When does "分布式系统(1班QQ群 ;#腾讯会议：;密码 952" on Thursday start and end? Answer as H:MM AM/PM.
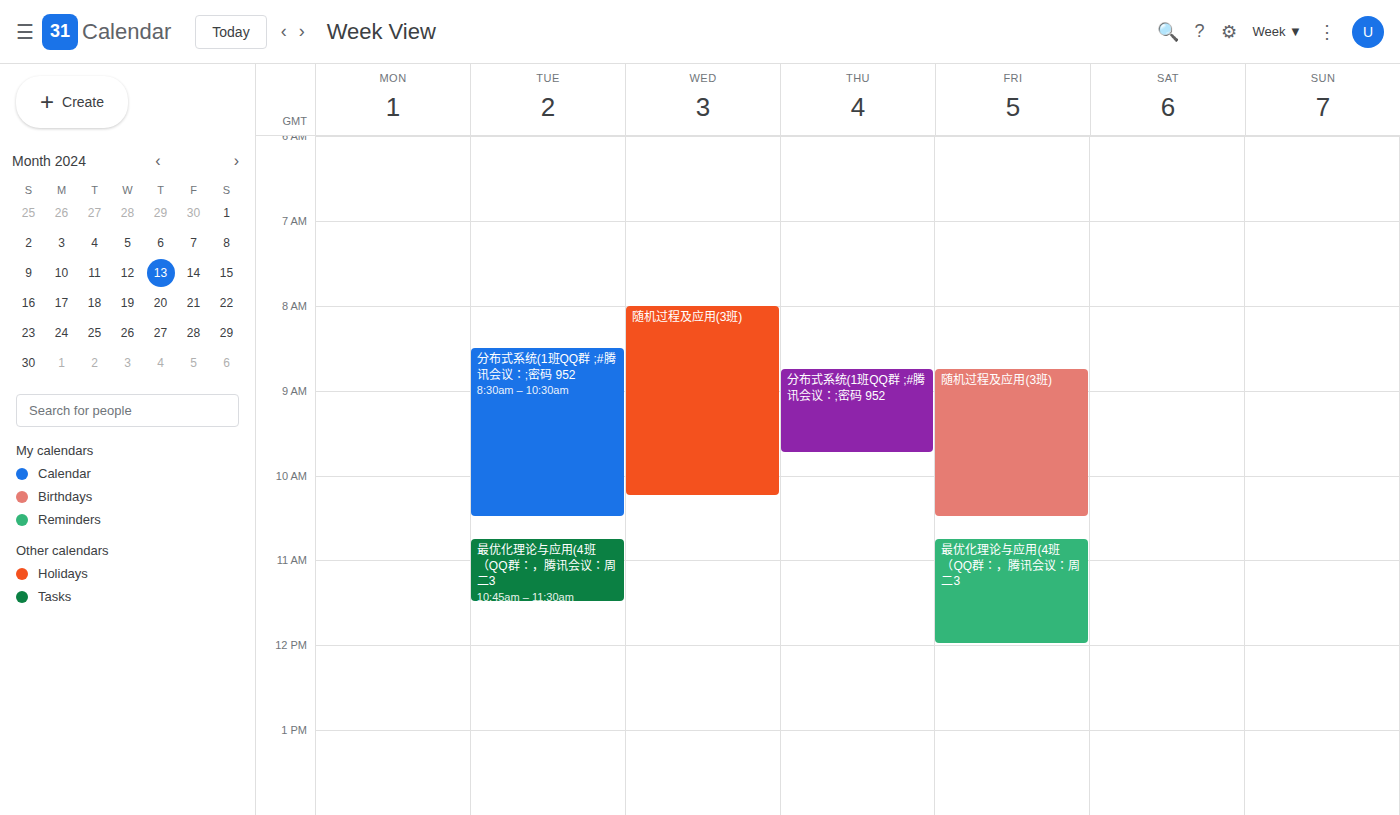
8:45 AM to 9:45 AM